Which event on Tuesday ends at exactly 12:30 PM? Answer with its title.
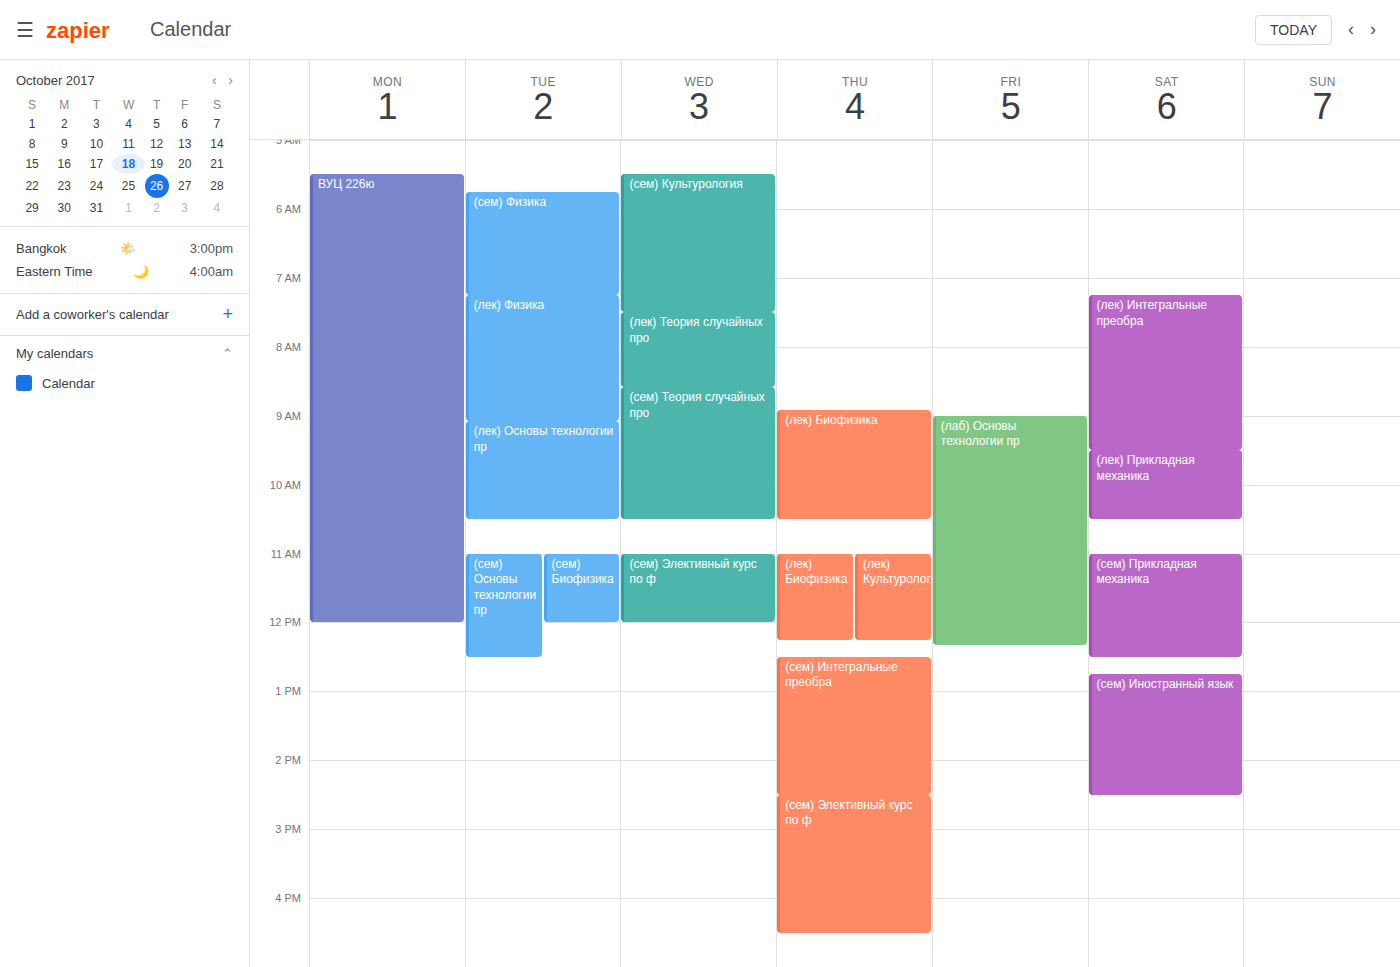
"(сем) Основы технологии пр"